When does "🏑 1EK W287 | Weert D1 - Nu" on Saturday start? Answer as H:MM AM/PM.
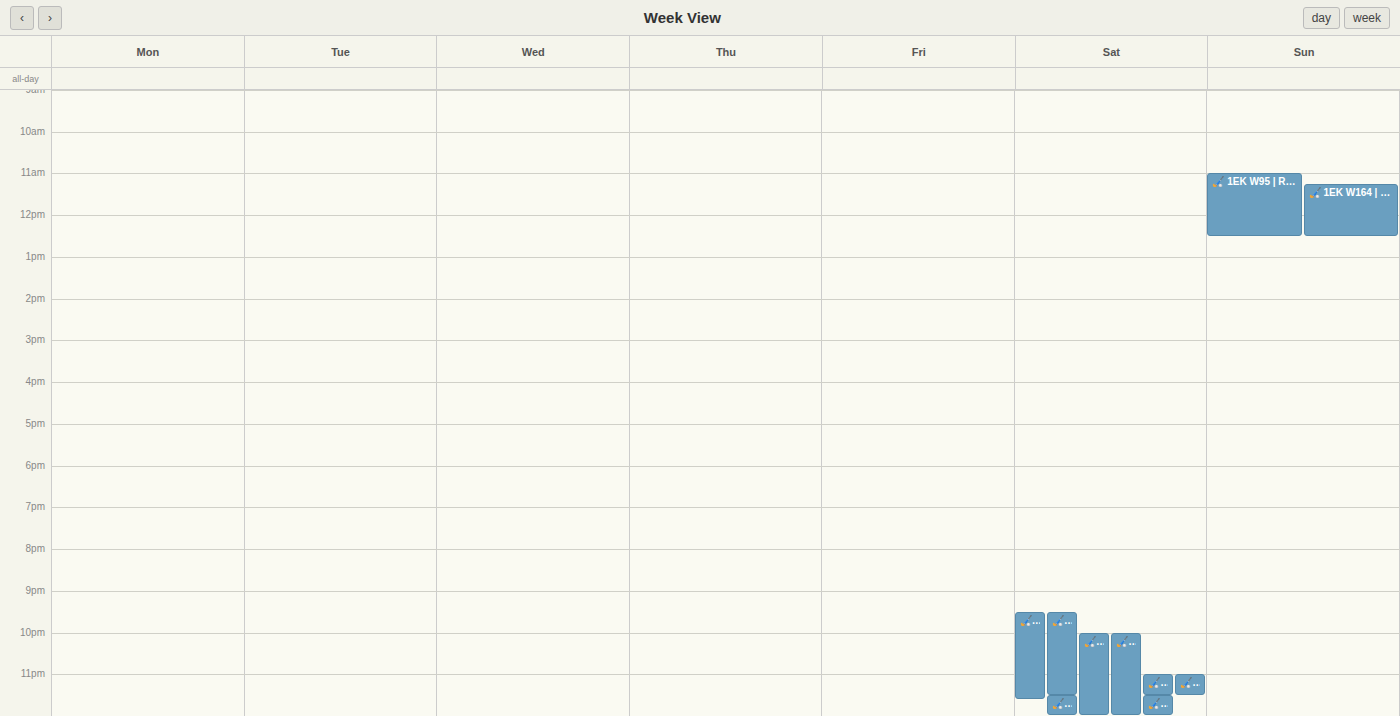
11:00 PM